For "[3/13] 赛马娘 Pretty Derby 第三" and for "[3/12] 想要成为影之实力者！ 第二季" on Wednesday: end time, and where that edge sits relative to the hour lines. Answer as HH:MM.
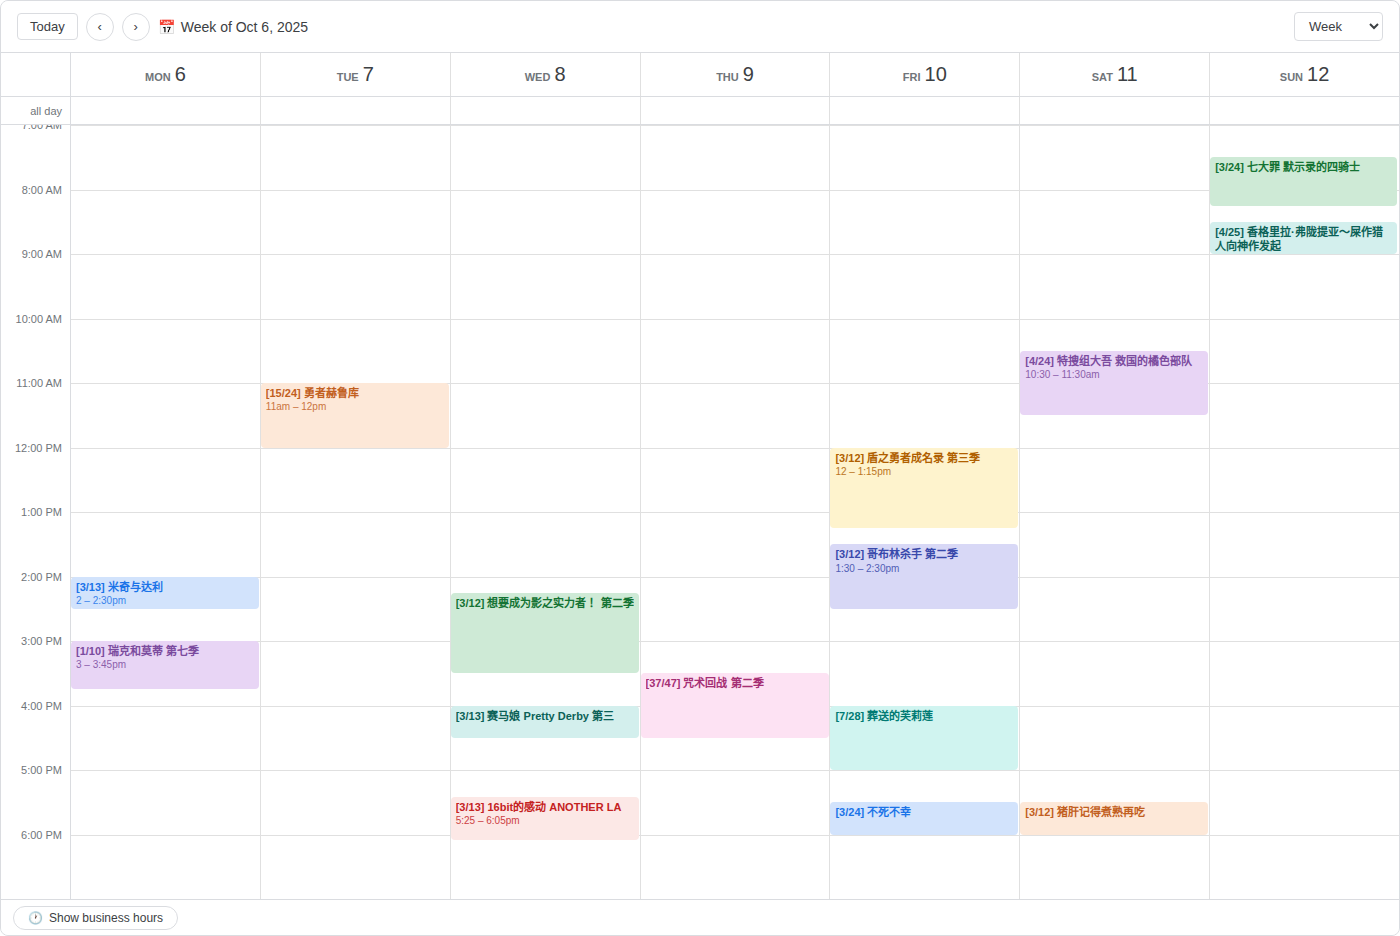
"[3/13] 赛马娘 Pretty Derby 第三": 16:30, halfway between the 16:00 and 17:00 lines. "[3/12] 想要成为影之实力者！ 第二季": 15:30, halfway between the 15:00 and 16:00 lines.